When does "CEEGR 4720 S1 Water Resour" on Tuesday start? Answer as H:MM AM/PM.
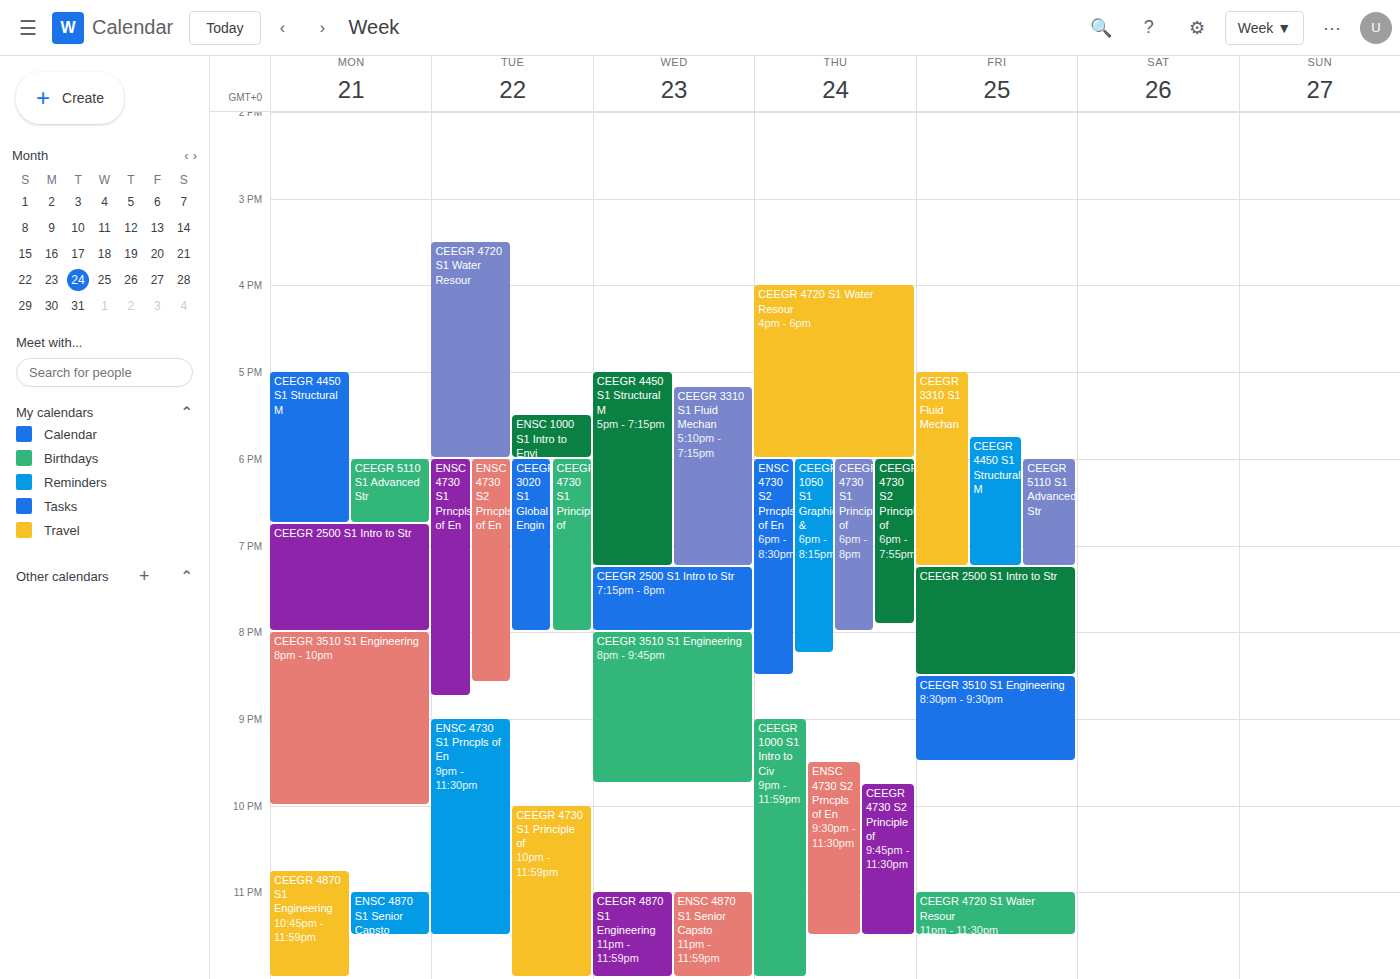
3:30 PM